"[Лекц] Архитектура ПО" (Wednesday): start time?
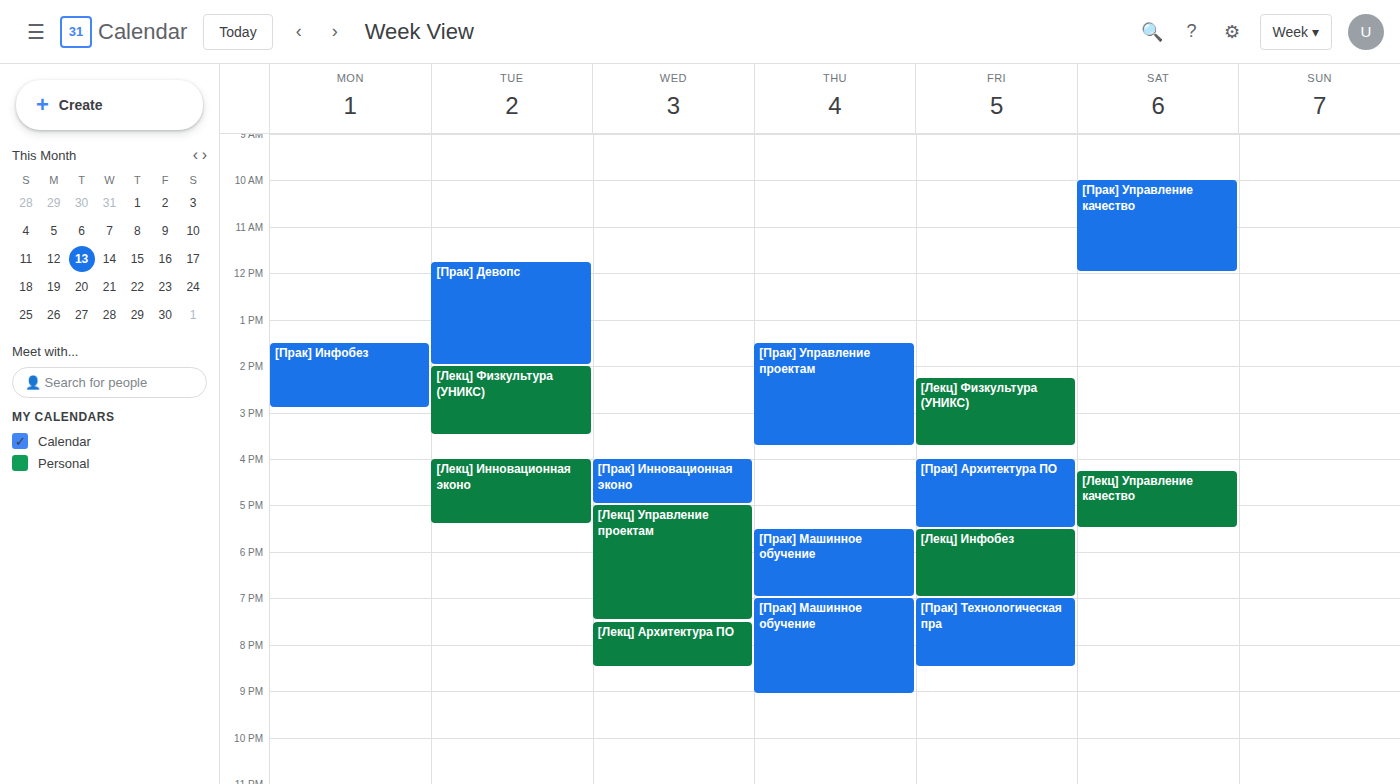
7:30 PM